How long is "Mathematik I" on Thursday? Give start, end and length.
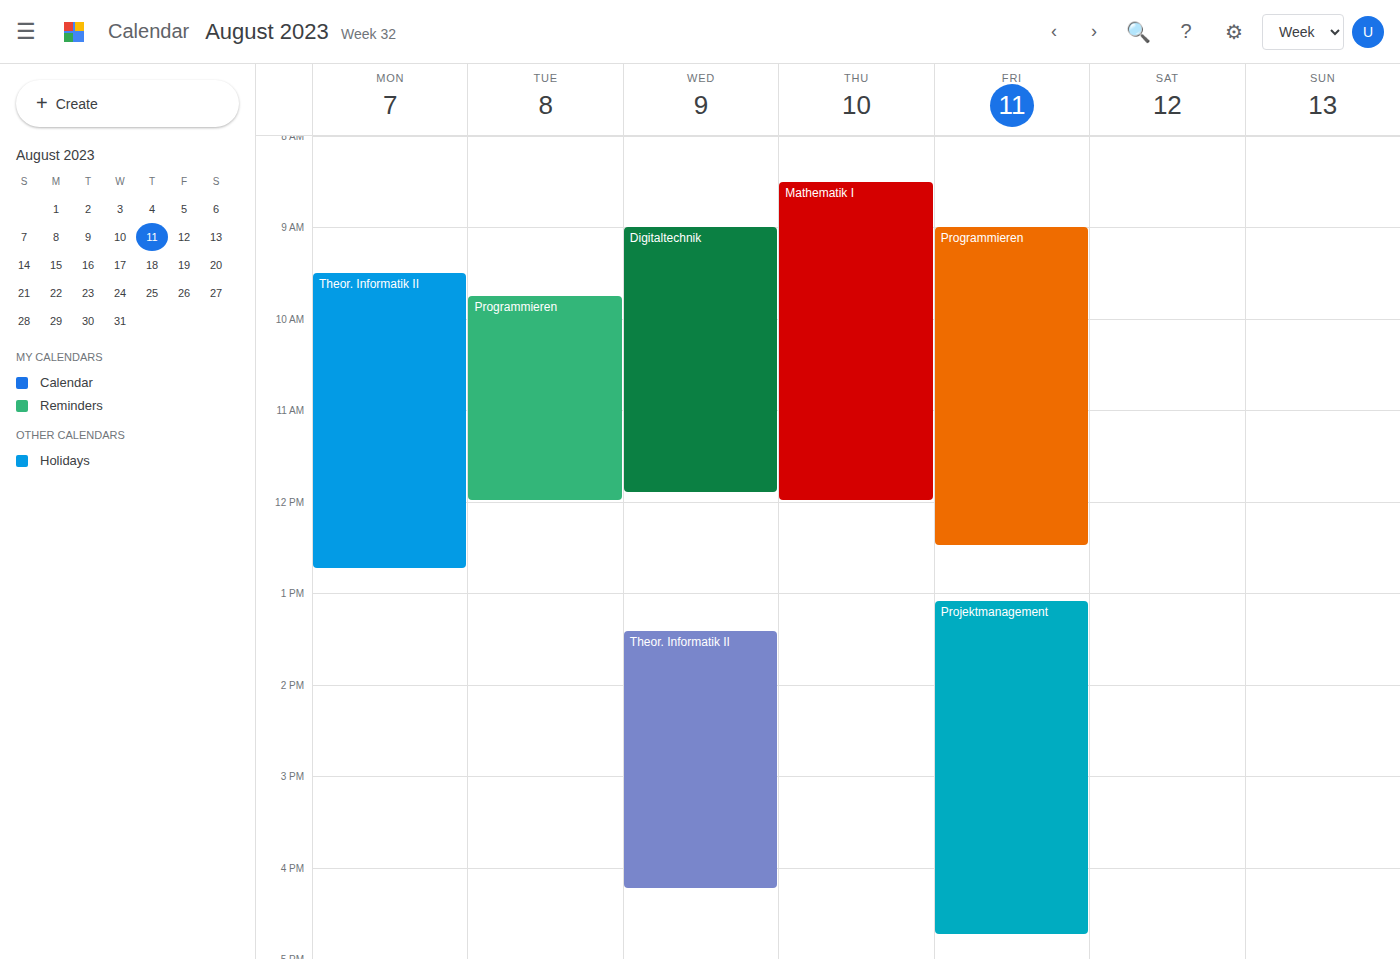
8:30 AM to 12:00 PM, 3 hours 30 minutes